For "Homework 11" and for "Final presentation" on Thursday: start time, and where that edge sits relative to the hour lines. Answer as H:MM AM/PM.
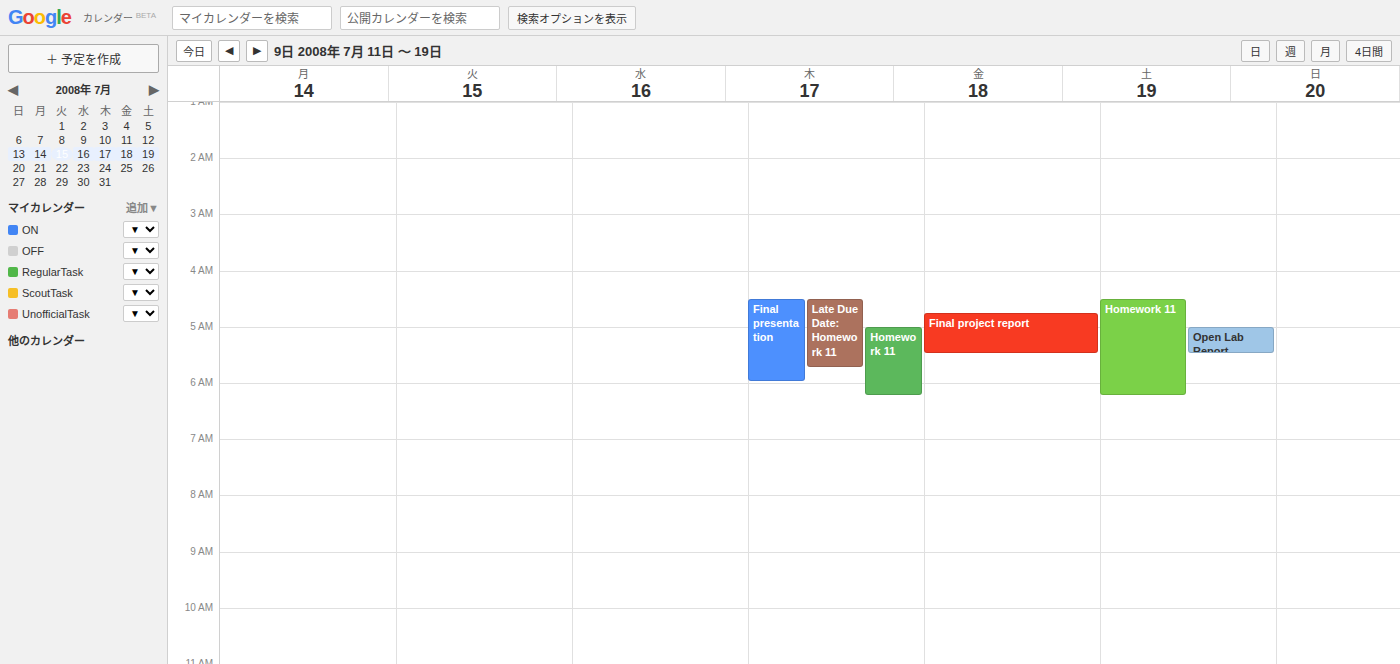
"Homework 11": 5:00 AM, exactly on the 5 AM line. "Final presentation": 4:30 AM, halfway between the 4 AM and 5 AM lines.